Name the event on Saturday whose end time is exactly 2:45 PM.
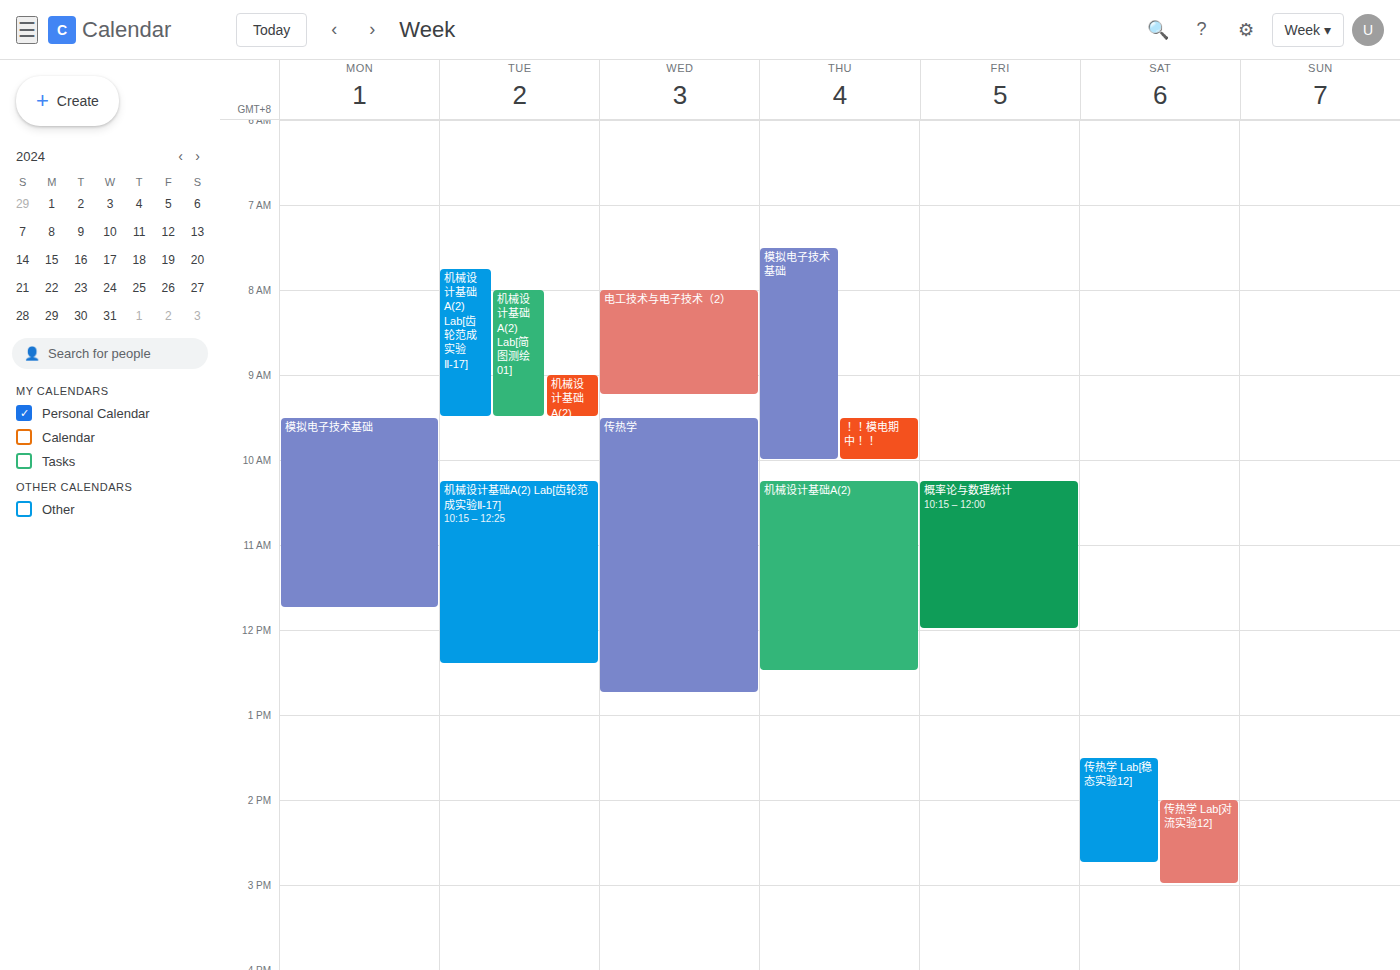
"传热学 Lab[稳态实验12]"